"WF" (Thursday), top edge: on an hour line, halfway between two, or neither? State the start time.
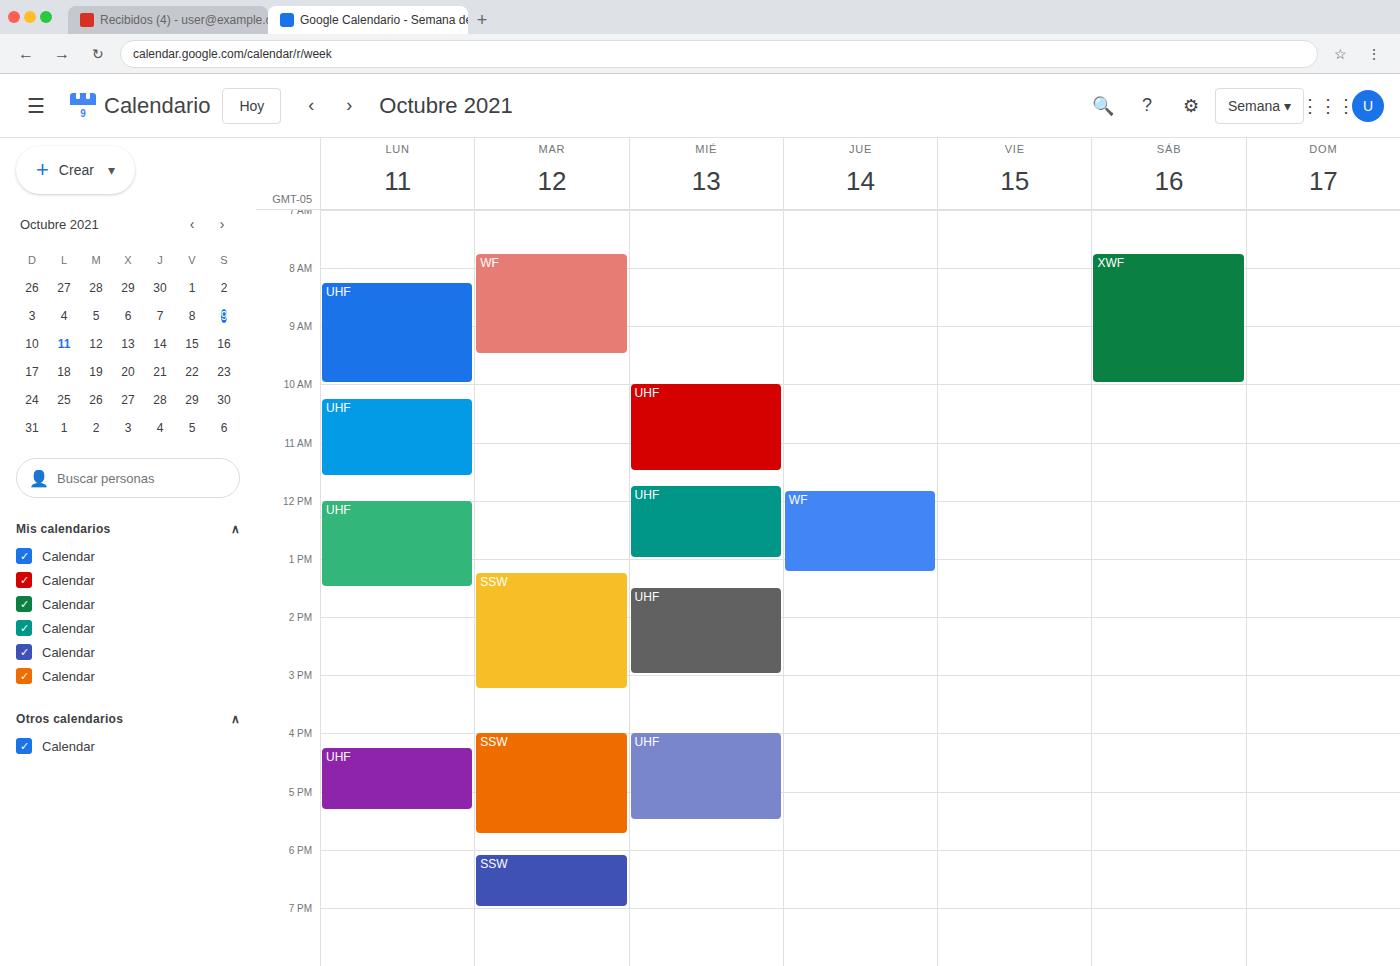
11:50 AM -- neither: 50 minutes below the 11 AM line and 10 minutes above the 12 PM line.